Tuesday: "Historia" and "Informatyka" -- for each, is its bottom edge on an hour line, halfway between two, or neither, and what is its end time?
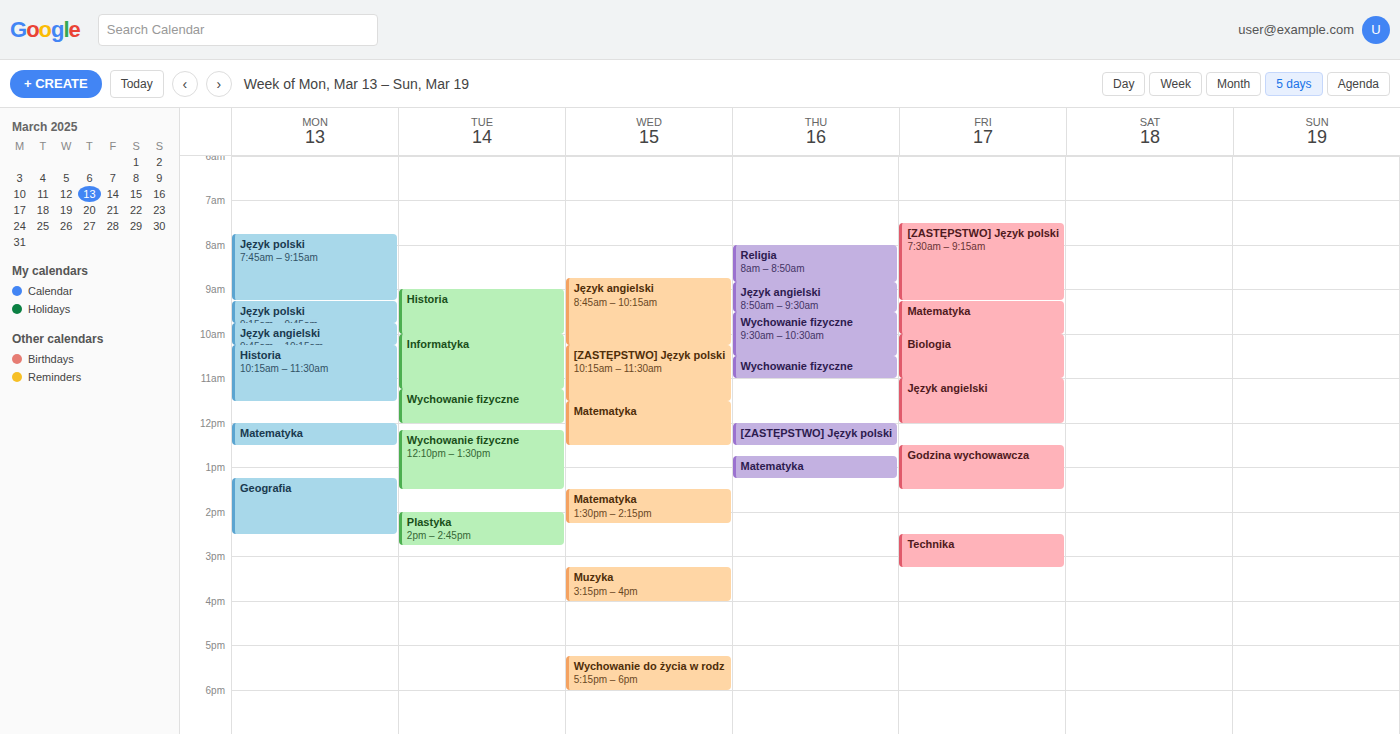
"Historia": 10:00 AM, exactly on the 10 AM line. "Informatyka": 11:15 AM, neither: a quarter of the way from the 11 AM line to the 12 PM line.